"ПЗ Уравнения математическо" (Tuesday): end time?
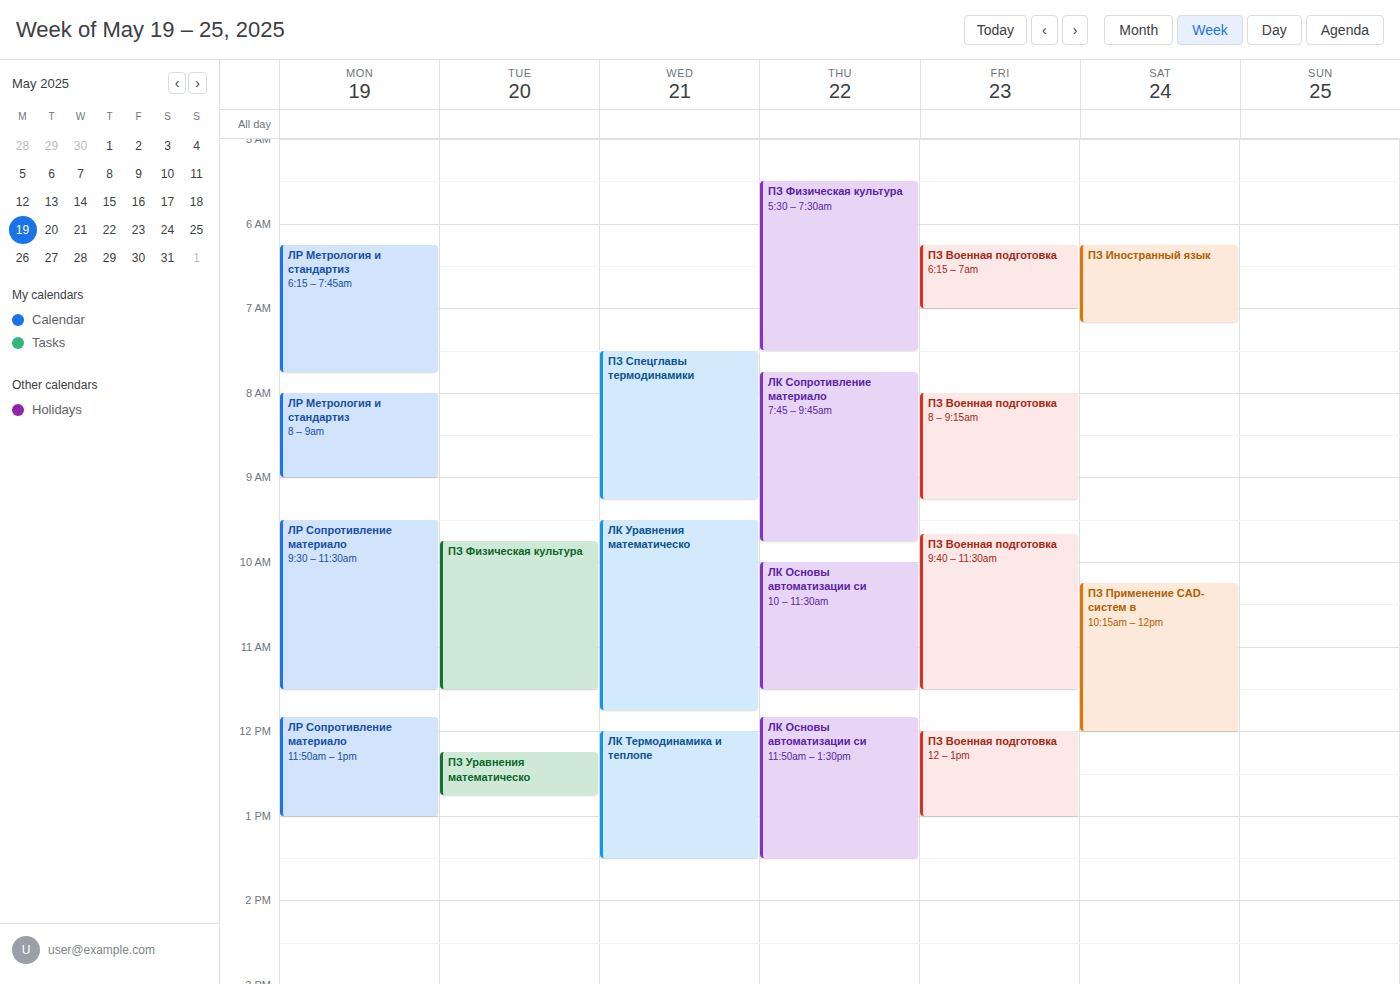
12:45 PM